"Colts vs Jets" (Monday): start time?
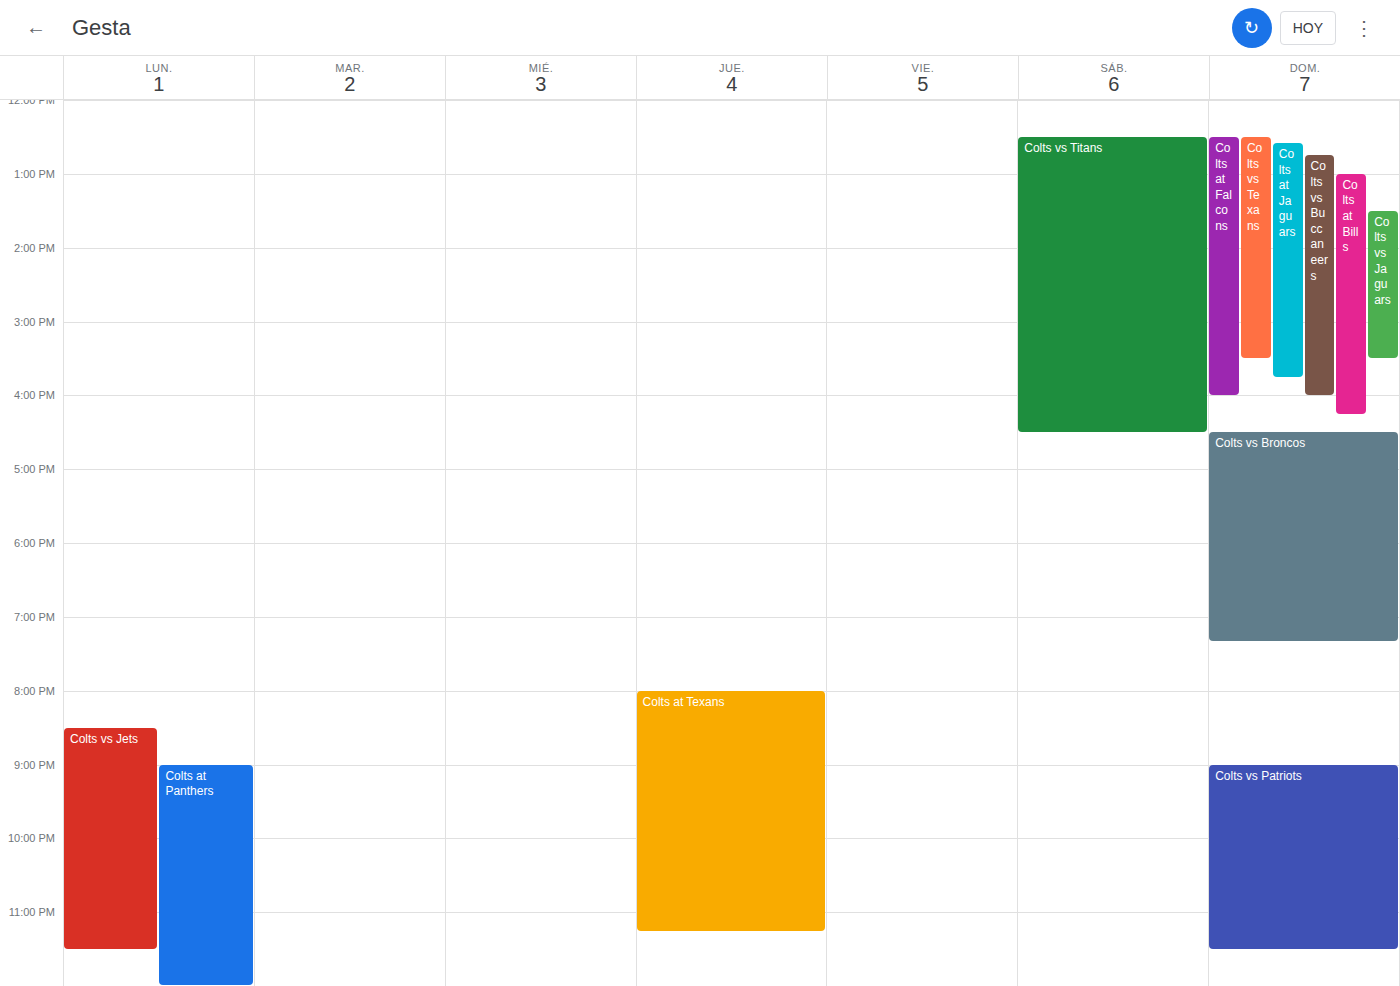
20:30